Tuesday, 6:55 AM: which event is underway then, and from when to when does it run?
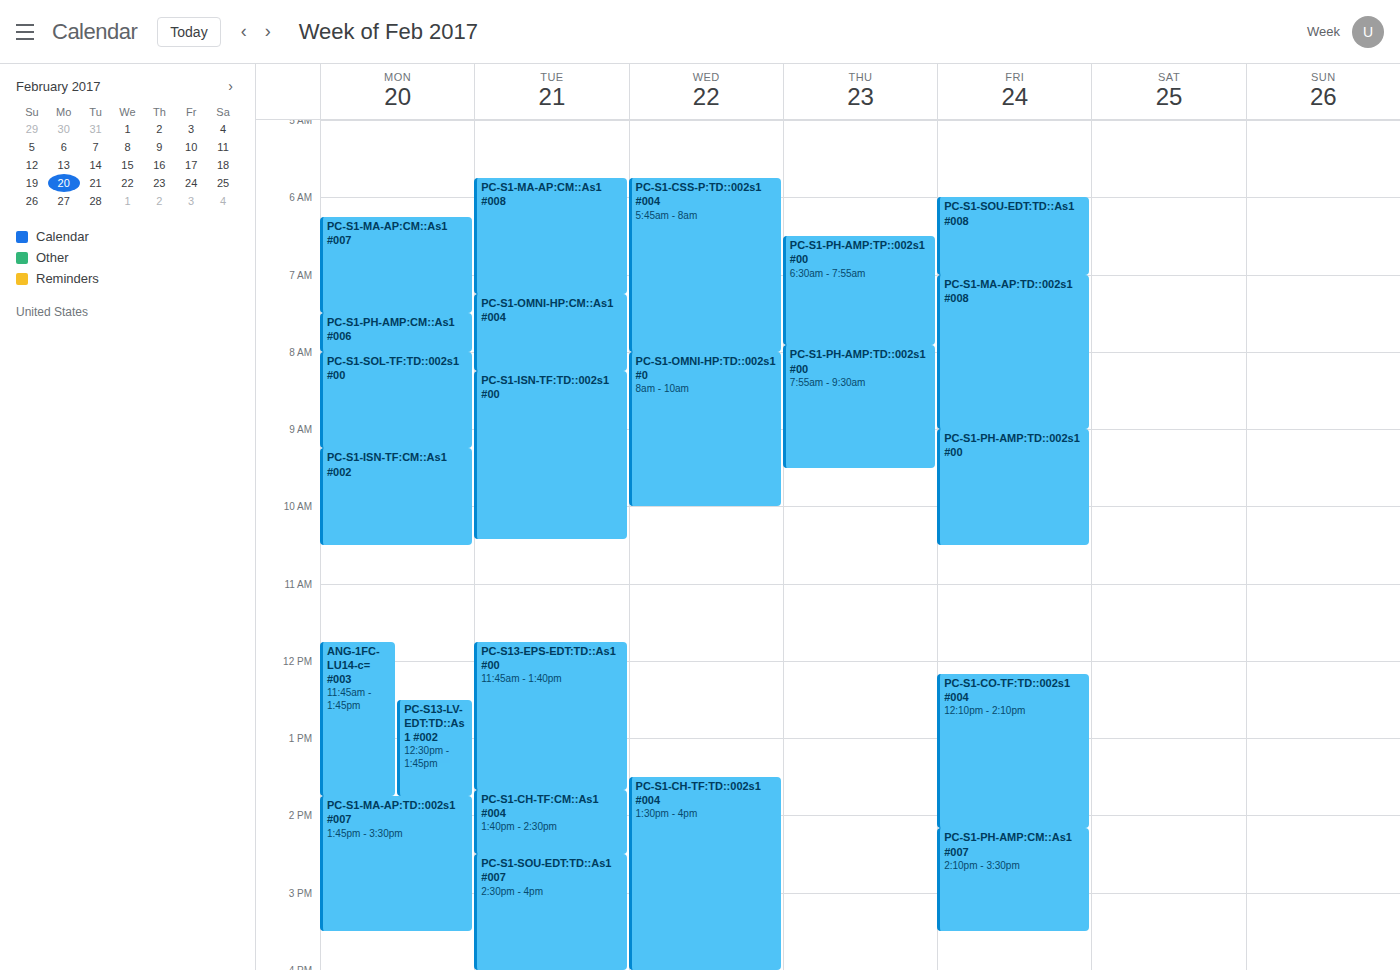
"PC-S1-MA-AP:CM::As1 #008", 5:45 AM to 7:15 AM